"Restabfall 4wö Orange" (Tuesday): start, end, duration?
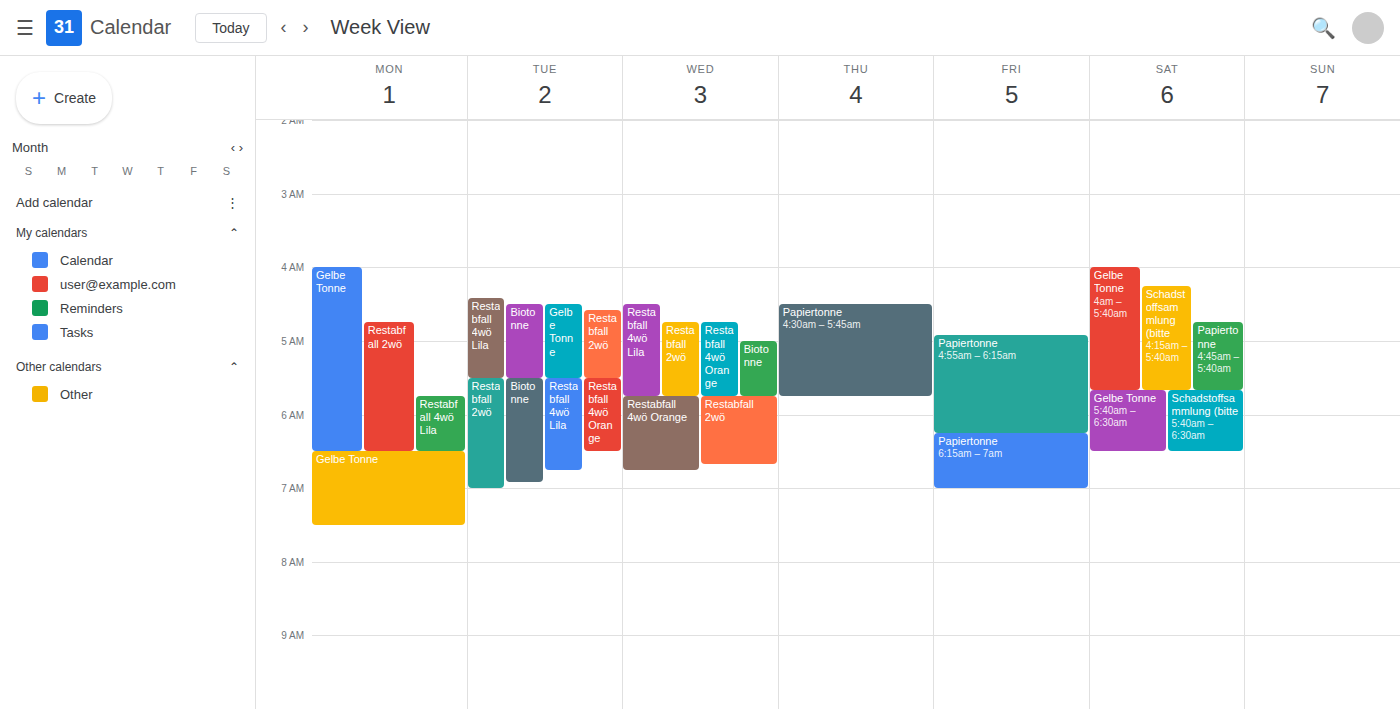
5:30 AM to 6:30 AM, 1 hour